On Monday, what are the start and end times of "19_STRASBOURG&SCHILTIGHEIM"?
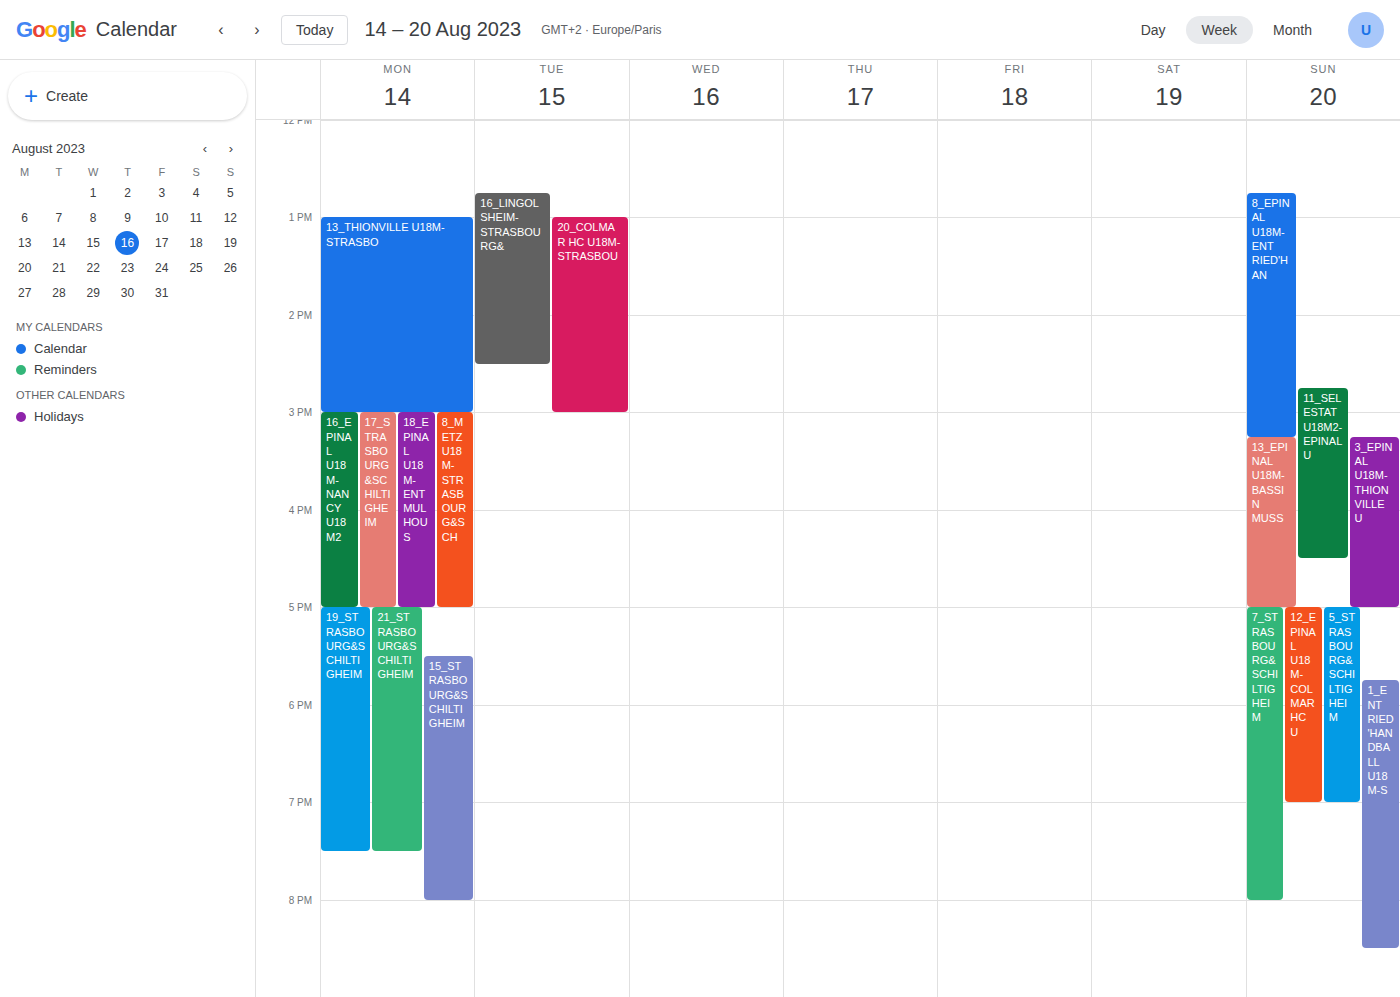
5:00 PM to 7:30 PM